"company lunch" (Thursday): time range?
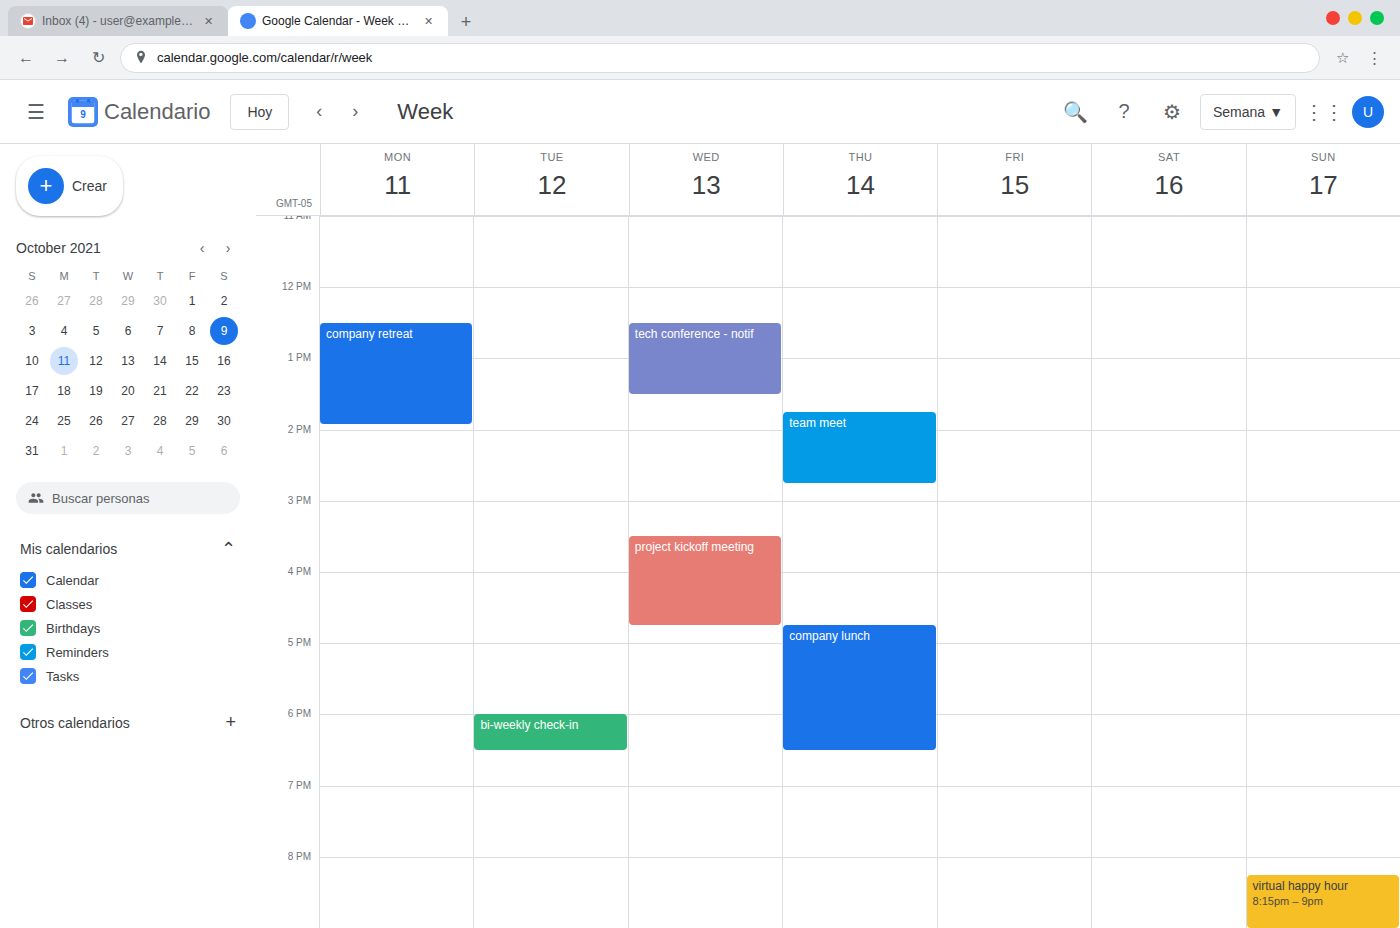
4:45 PM to 6:30 PM